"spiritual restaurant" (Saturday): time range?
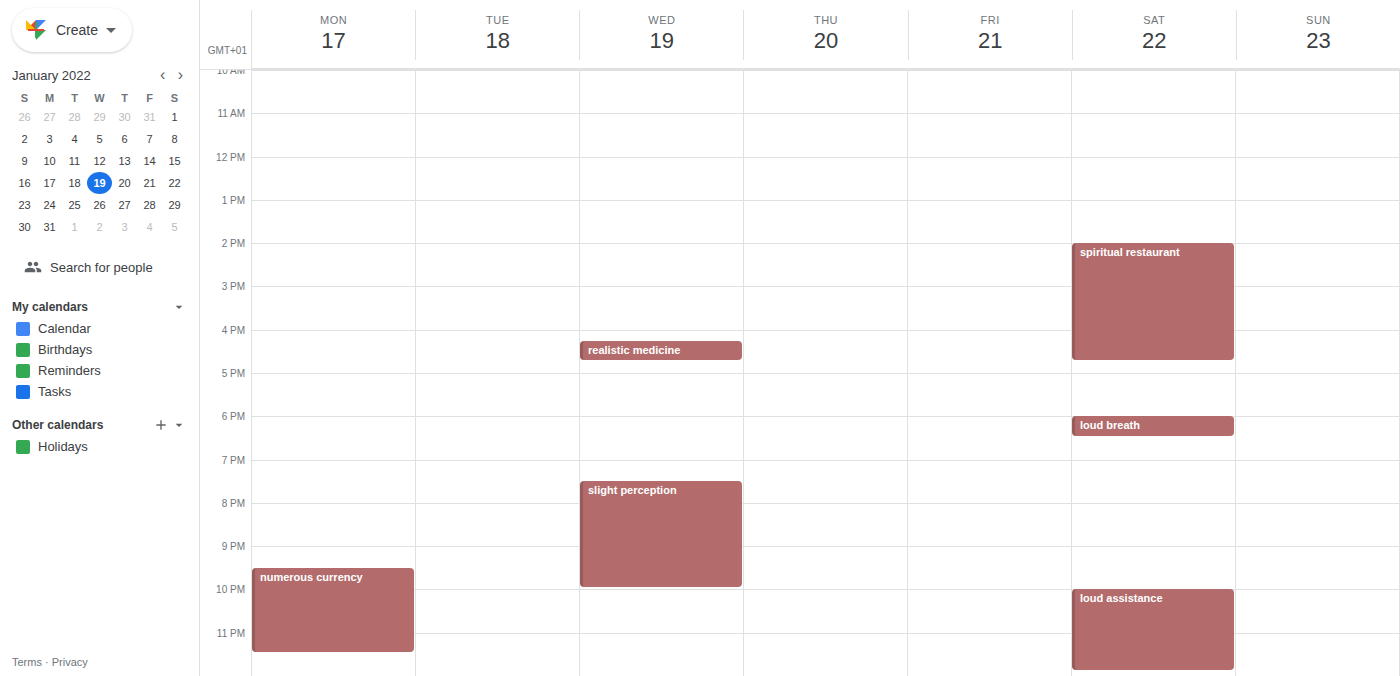
2:00 PM to 4:45 PM